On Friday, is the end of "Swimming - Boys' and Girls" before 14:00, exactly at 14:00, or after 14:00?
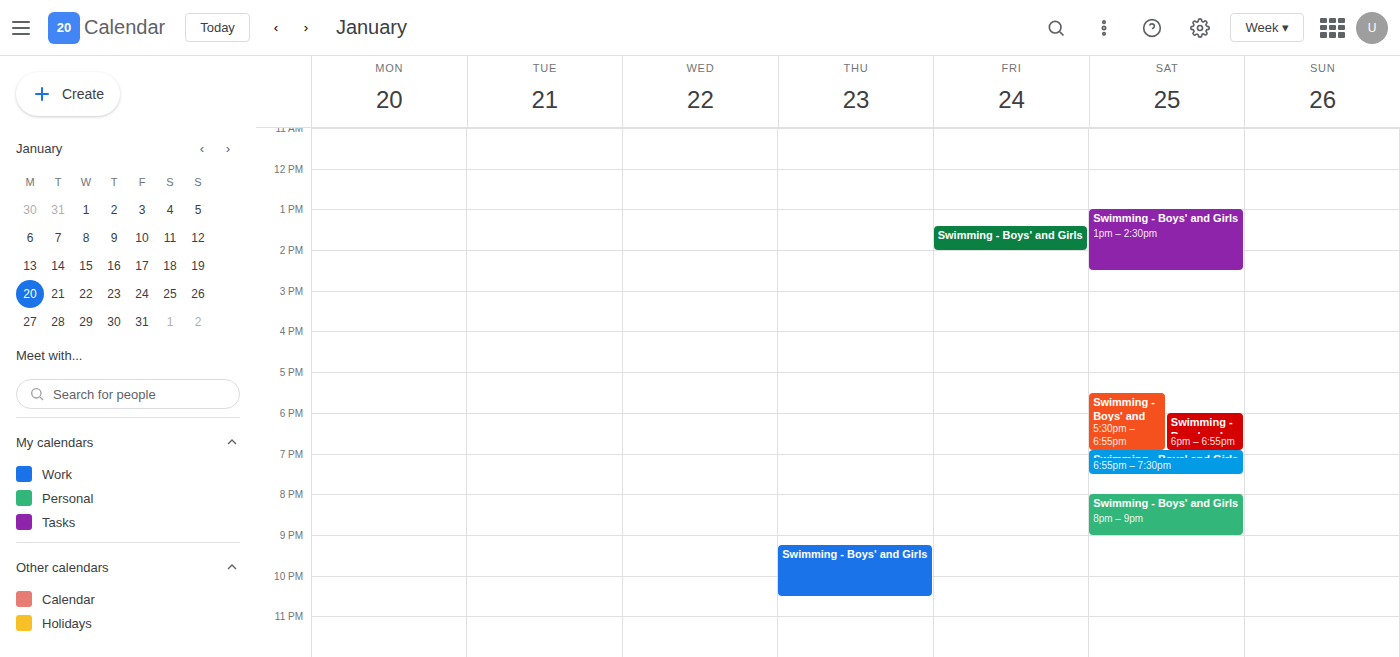
14:00 -- exactly at 14:00, on the 14:00 line.